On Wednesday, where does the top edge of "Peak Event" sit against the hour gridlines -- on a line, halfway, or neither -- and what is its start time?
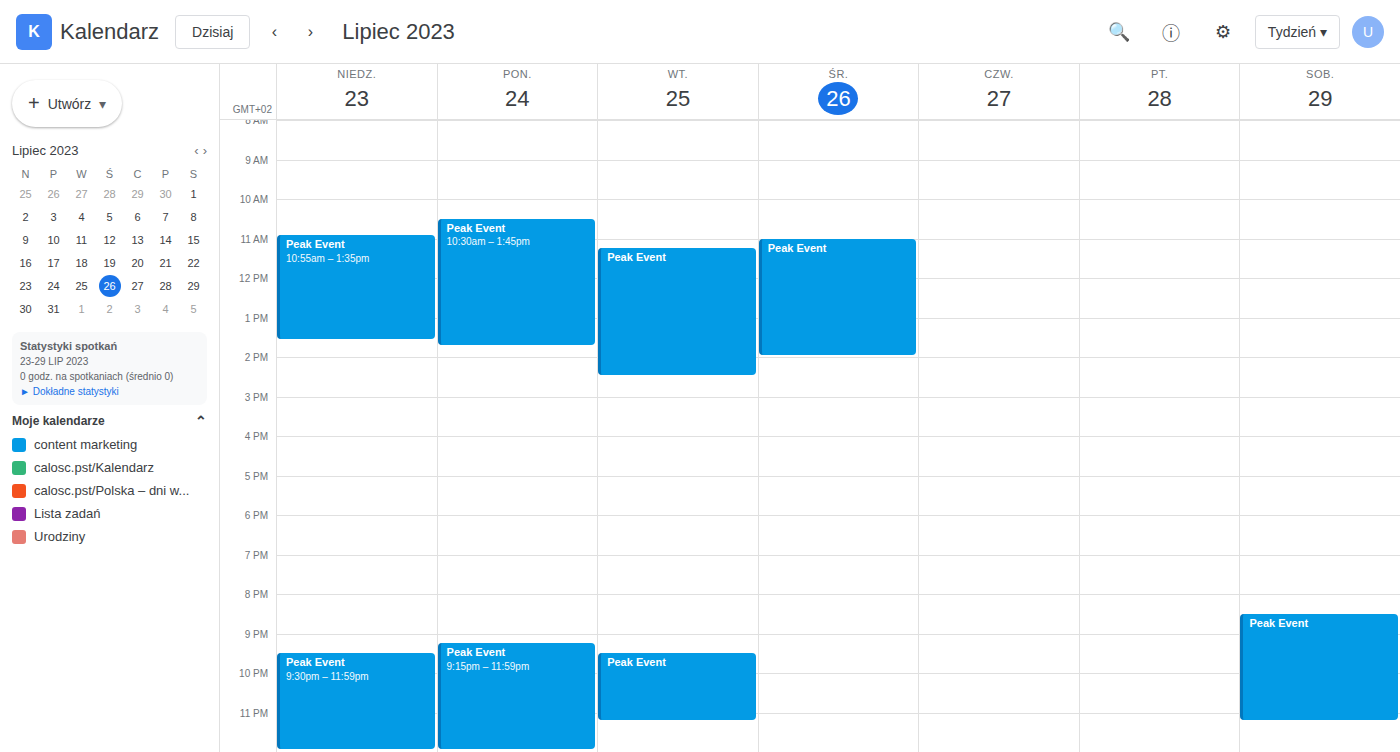
11:00 AM -- exactly on the 11 AM line.